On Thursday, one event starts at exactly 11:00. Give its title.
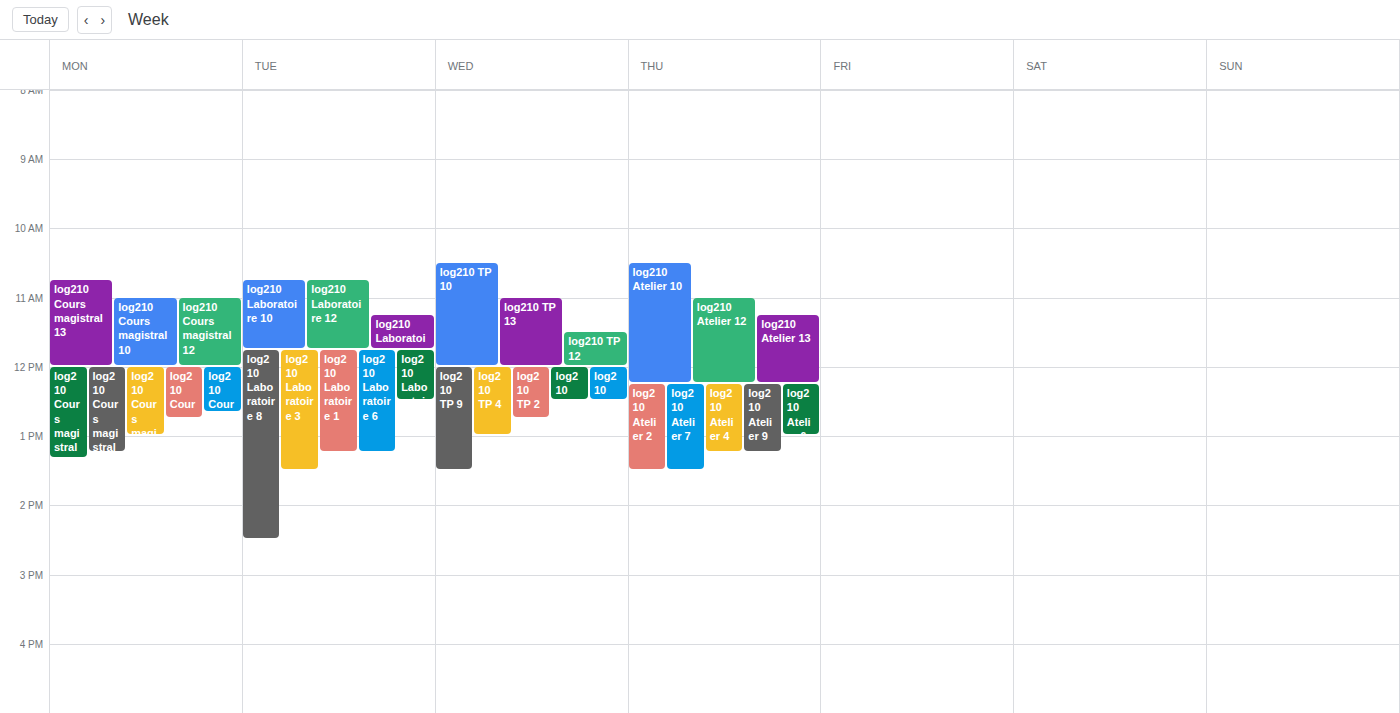
"log210 Atelier 12"